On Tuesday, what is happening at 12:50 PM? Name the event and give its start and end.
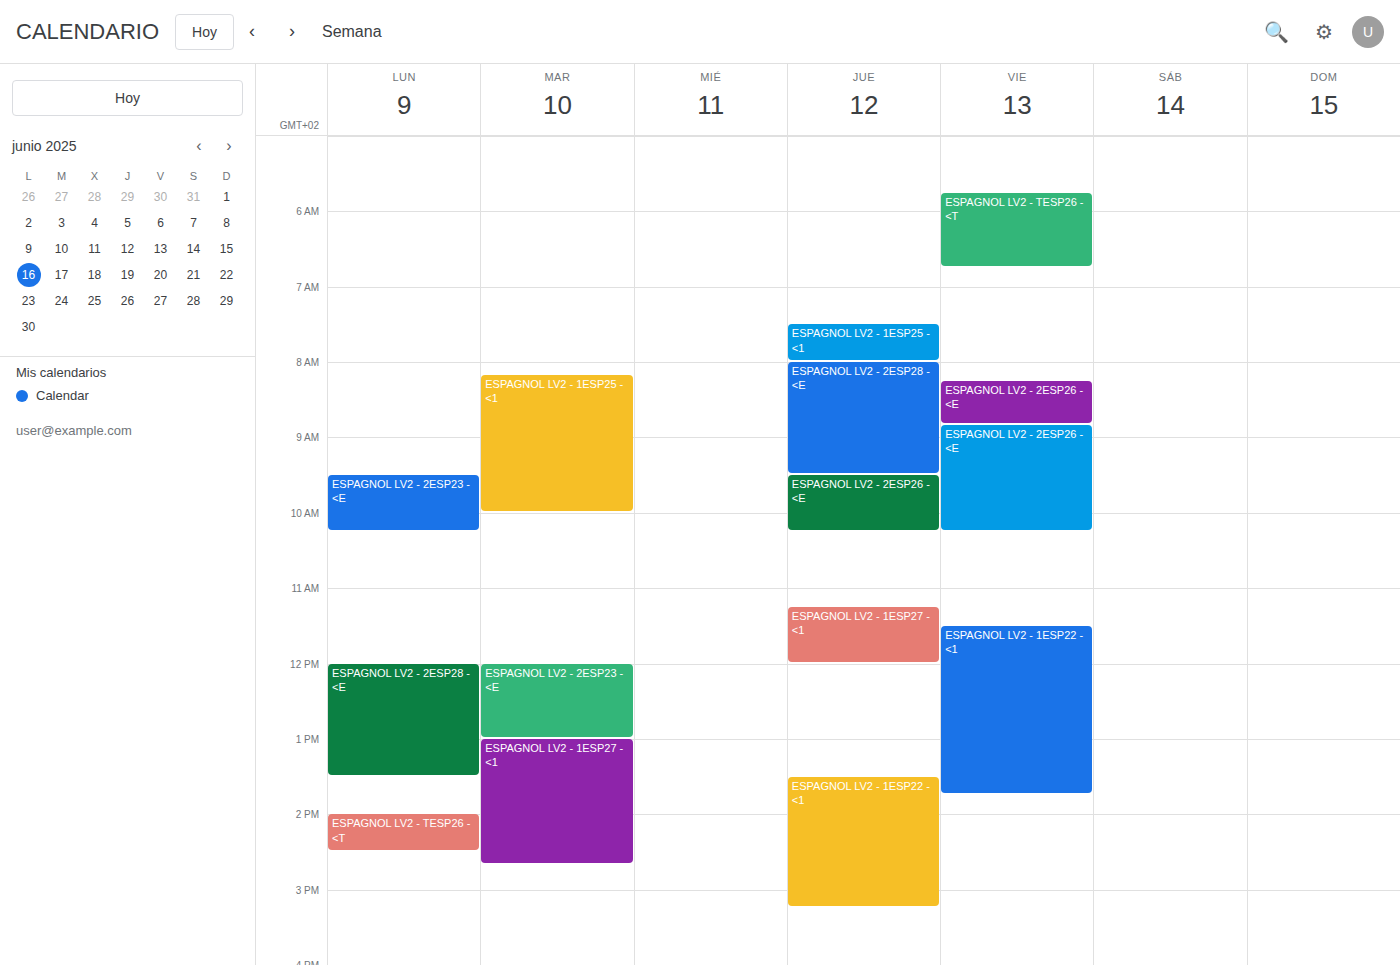
"ESPAGNOL LV2 - 2ESP23 - <E", 12:00 PM to 1:00 PM